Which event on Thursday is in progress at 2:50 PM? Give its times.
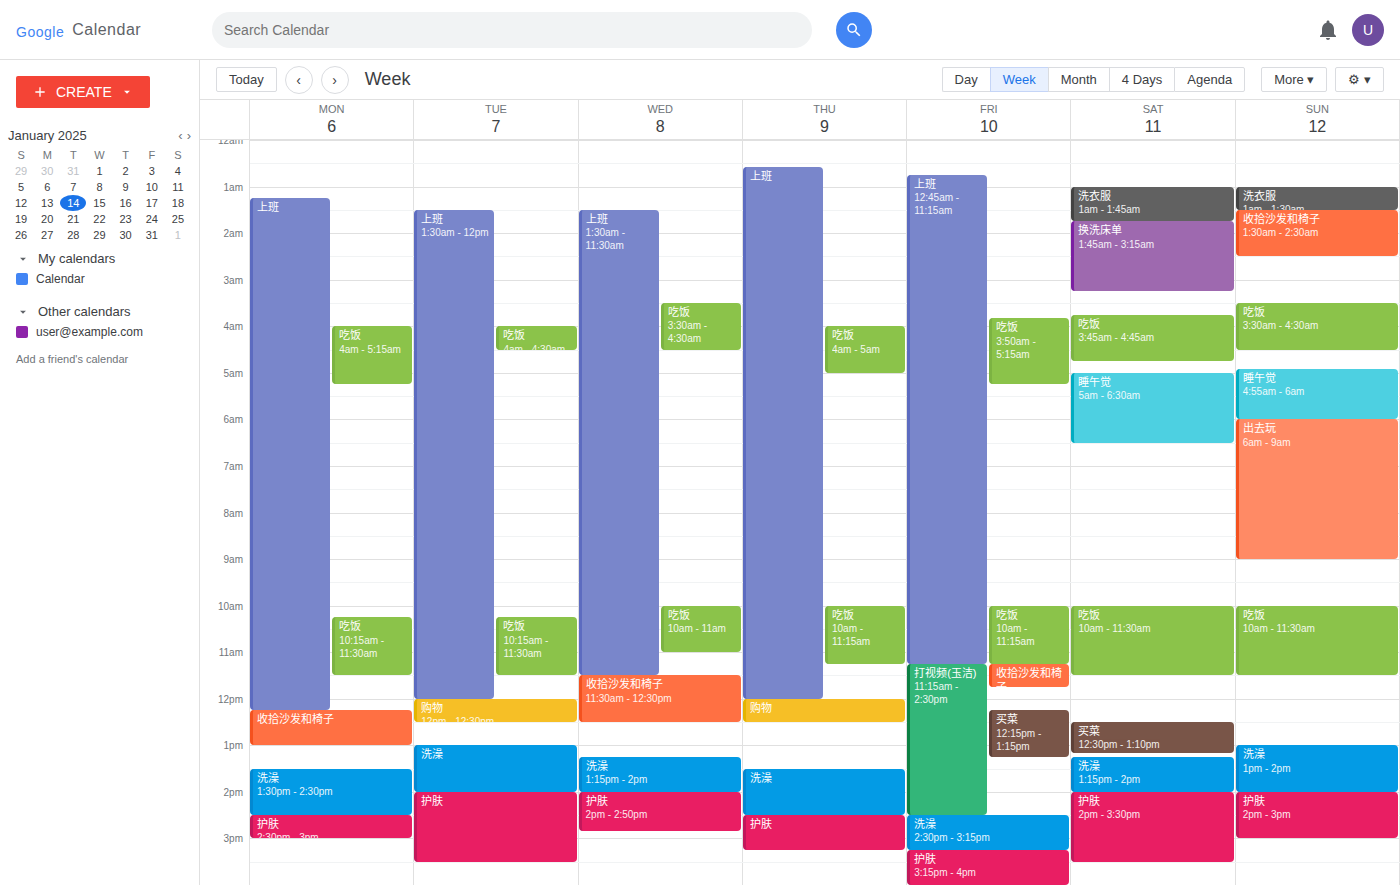
"护肤", 2:30 PM to 3:15 PM